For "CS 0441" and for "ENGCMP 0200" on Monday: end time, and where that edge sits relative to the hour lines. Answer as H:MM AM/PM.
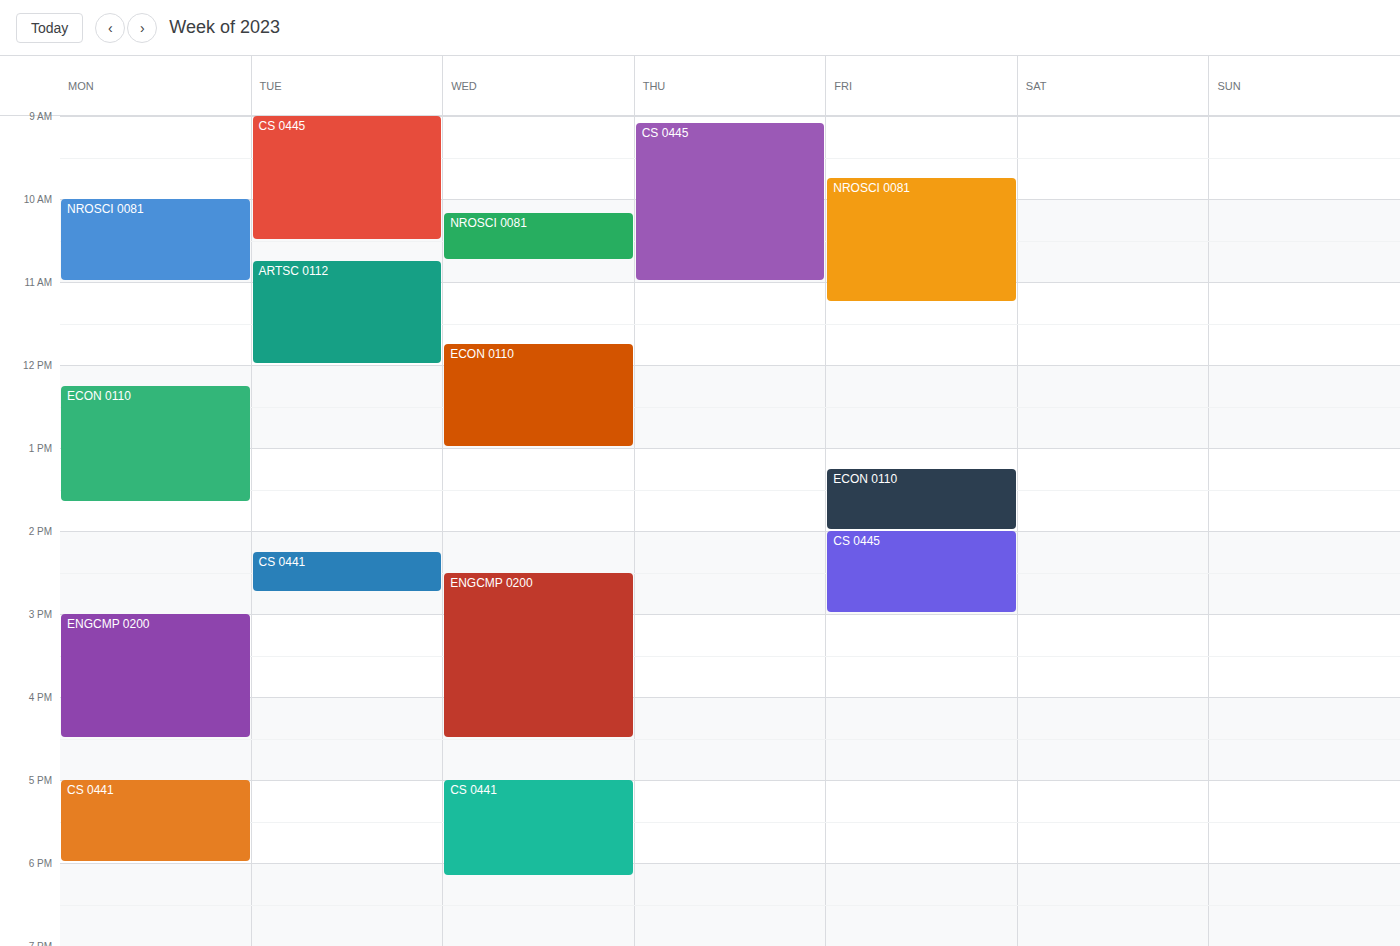
"CS 0441": 6:00 PM, exactly on the 6 PM line. "ENGCMP 0200": 4:30 PM, halfway between the 4 PM and 5 PM lines.